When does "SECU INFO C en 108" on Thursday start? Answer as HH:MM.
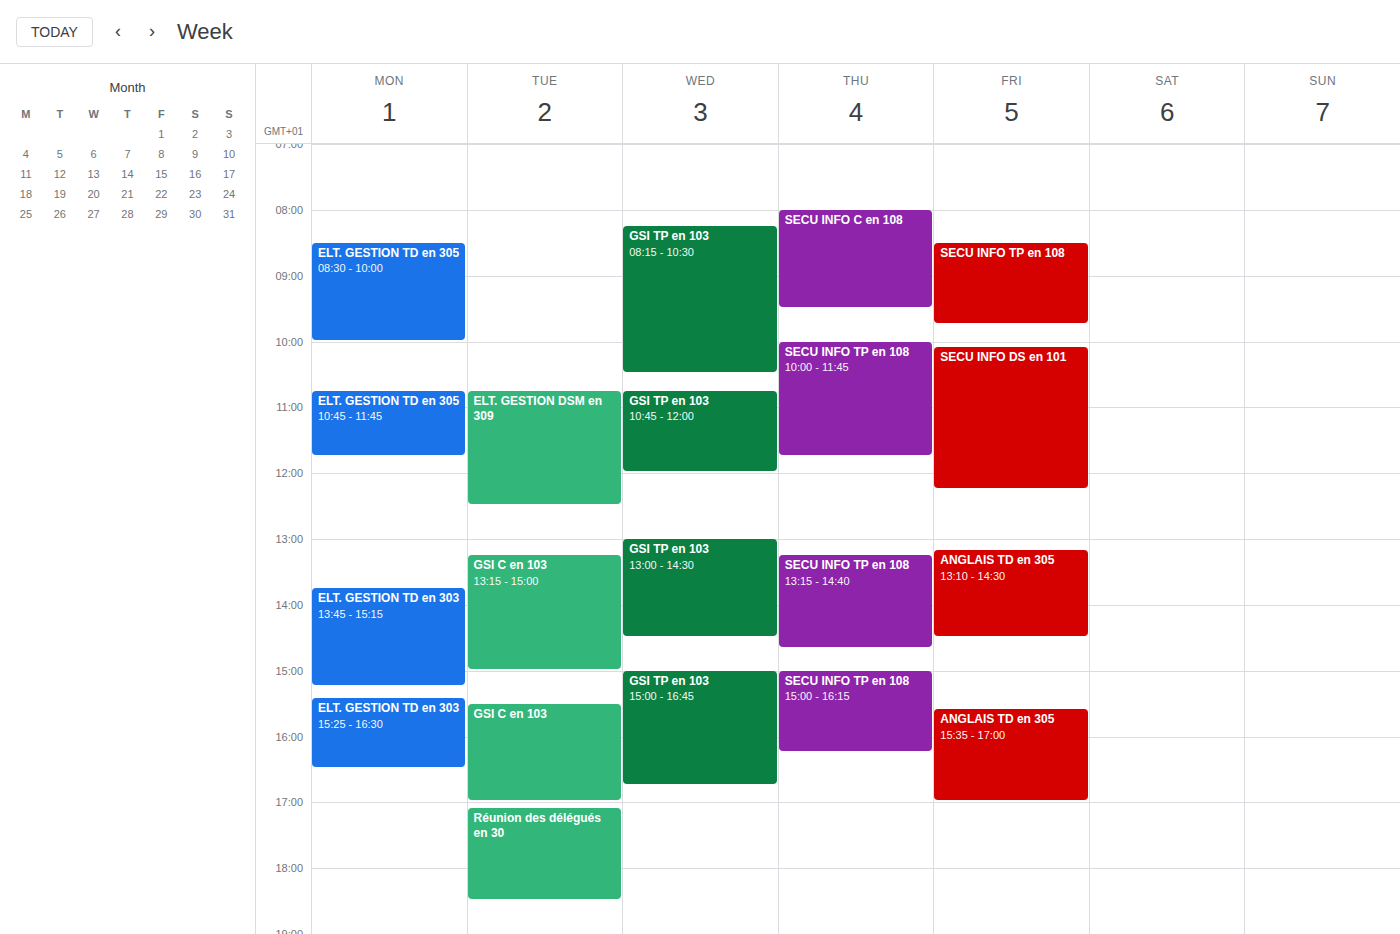
08:00